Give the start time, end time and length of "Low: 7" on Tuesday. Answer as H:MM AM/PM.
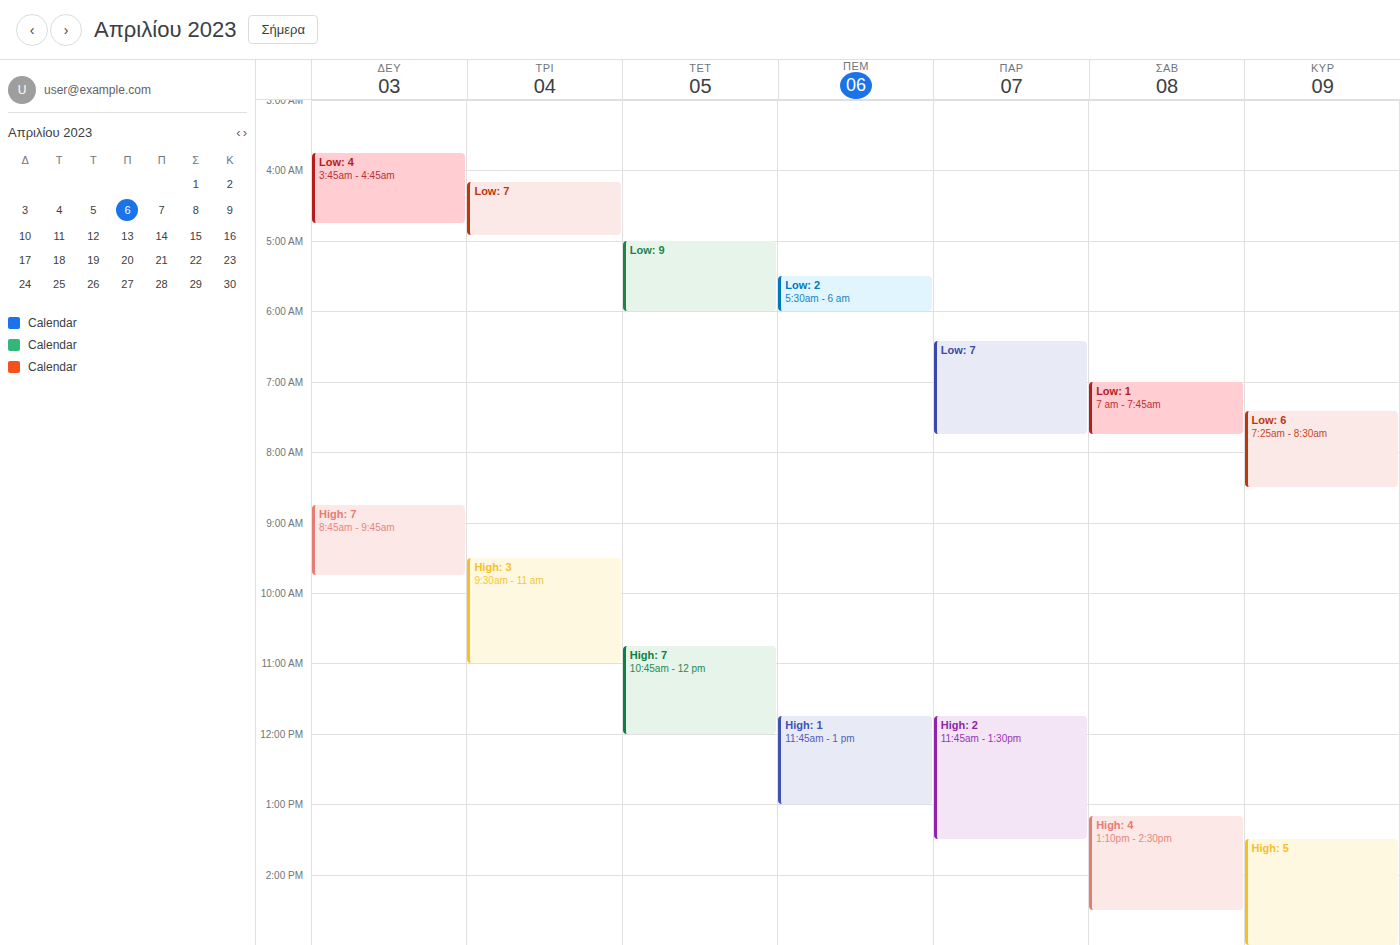
4:10 AM to 4:55 AM, 45 minutes